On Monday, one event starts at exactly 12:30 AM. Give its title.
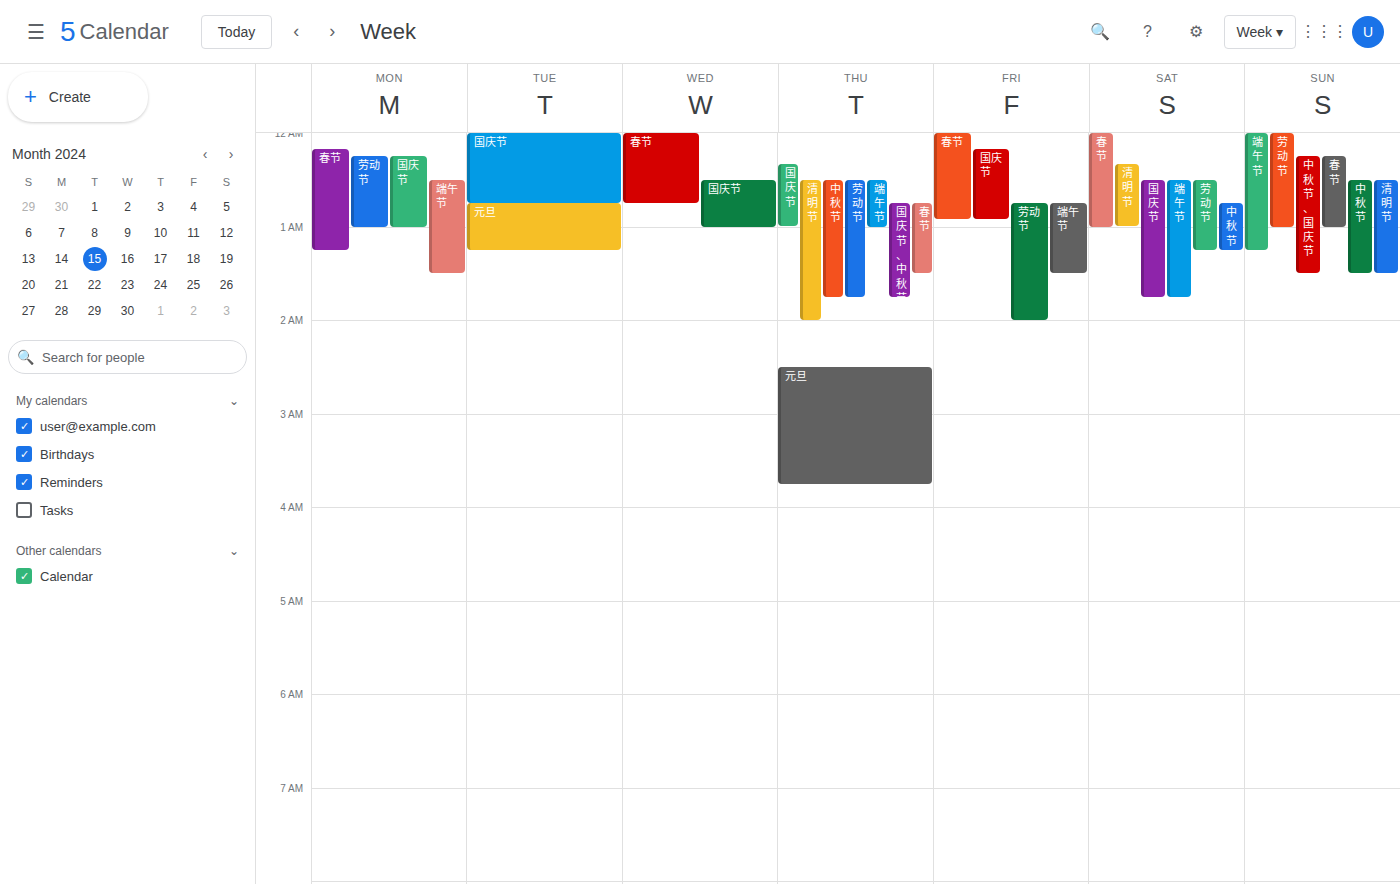
"端午节"